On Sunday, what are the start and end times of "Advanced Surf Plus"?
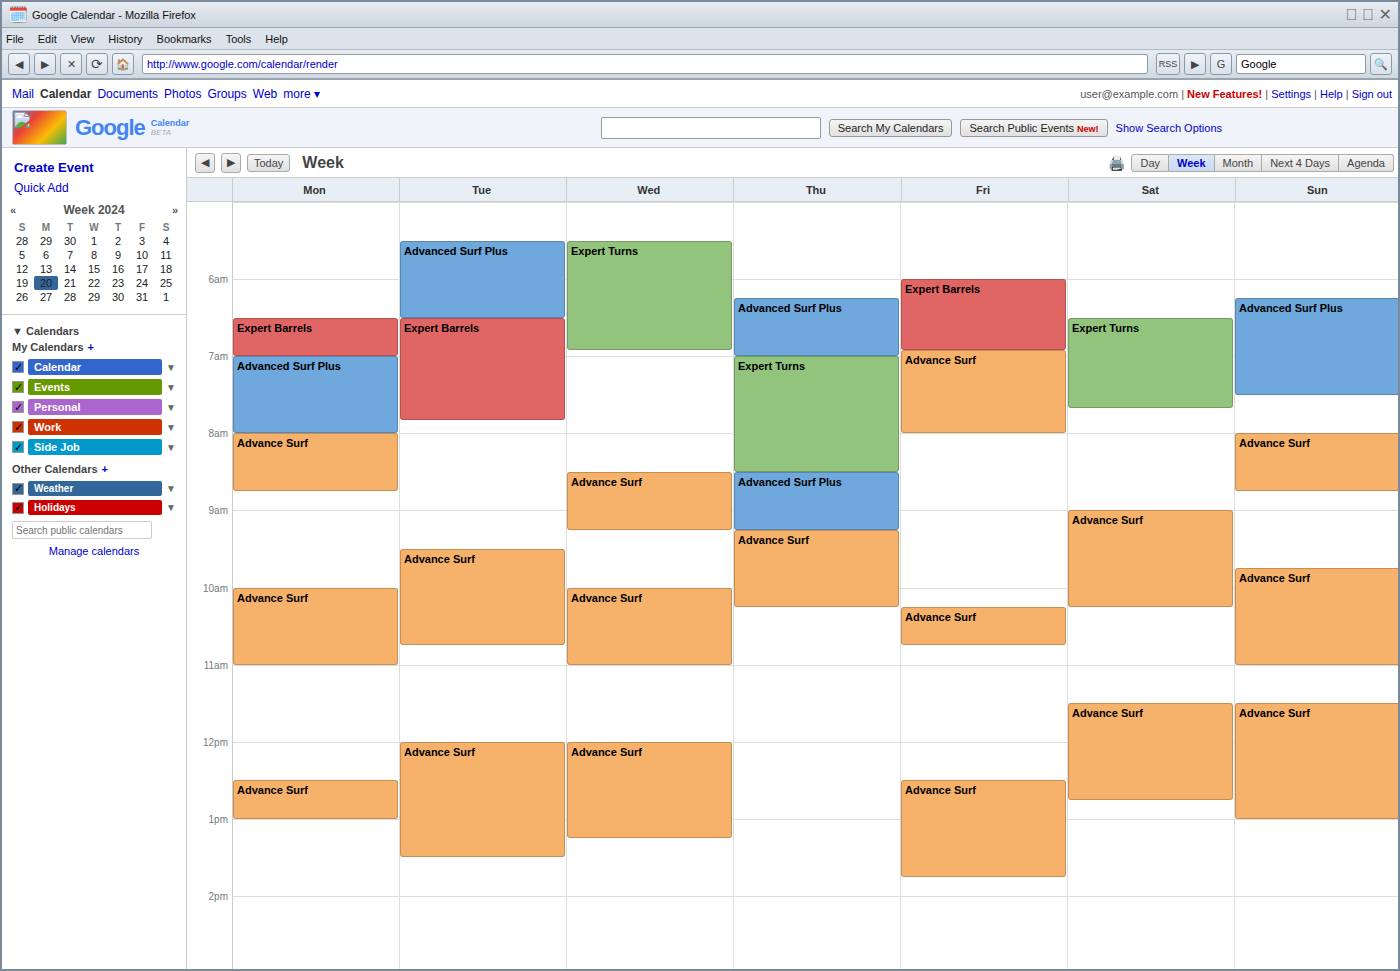
6:15 AM to 7:30 AM